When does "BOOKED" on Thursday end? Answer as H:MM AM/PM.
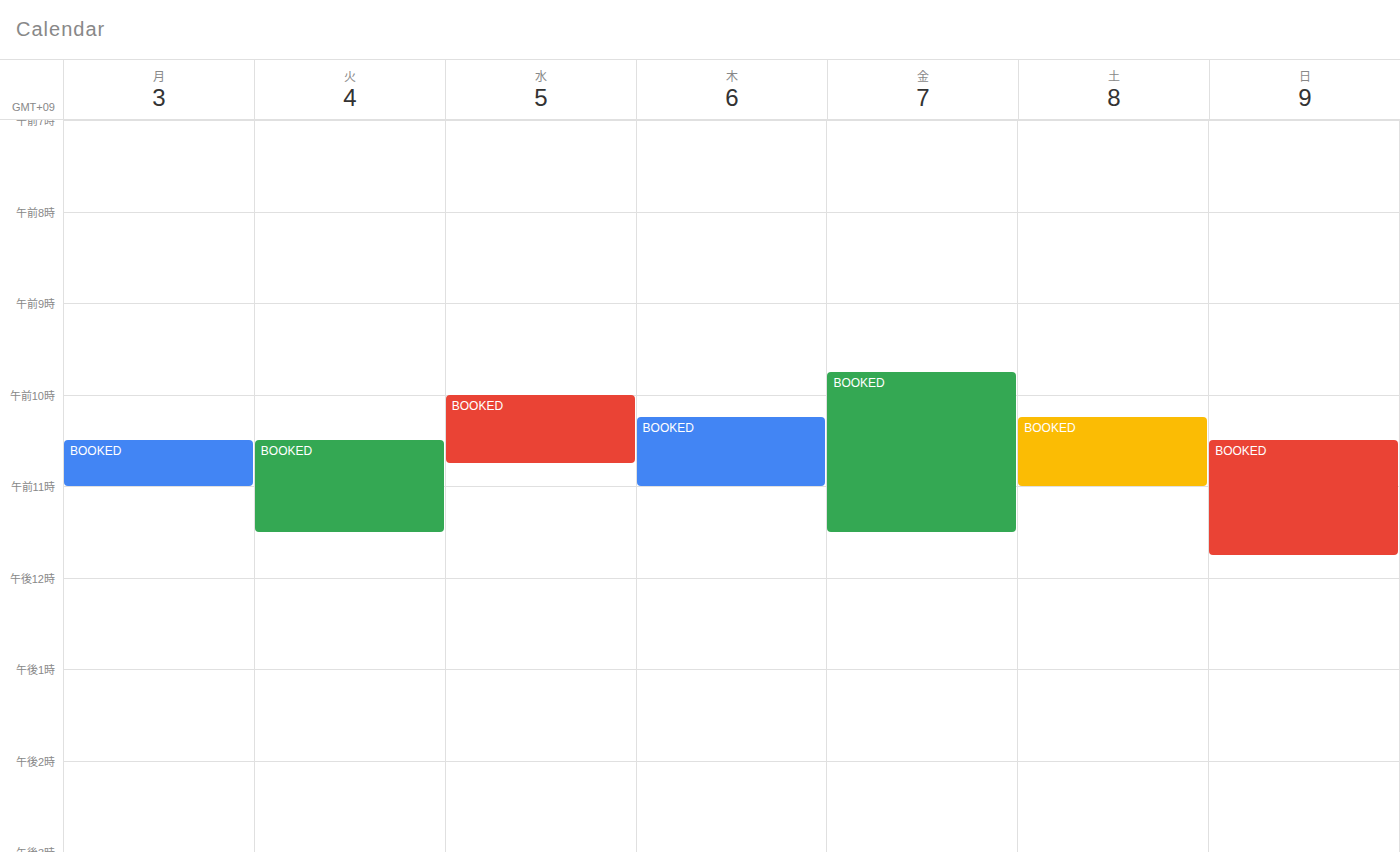
11:00 AM